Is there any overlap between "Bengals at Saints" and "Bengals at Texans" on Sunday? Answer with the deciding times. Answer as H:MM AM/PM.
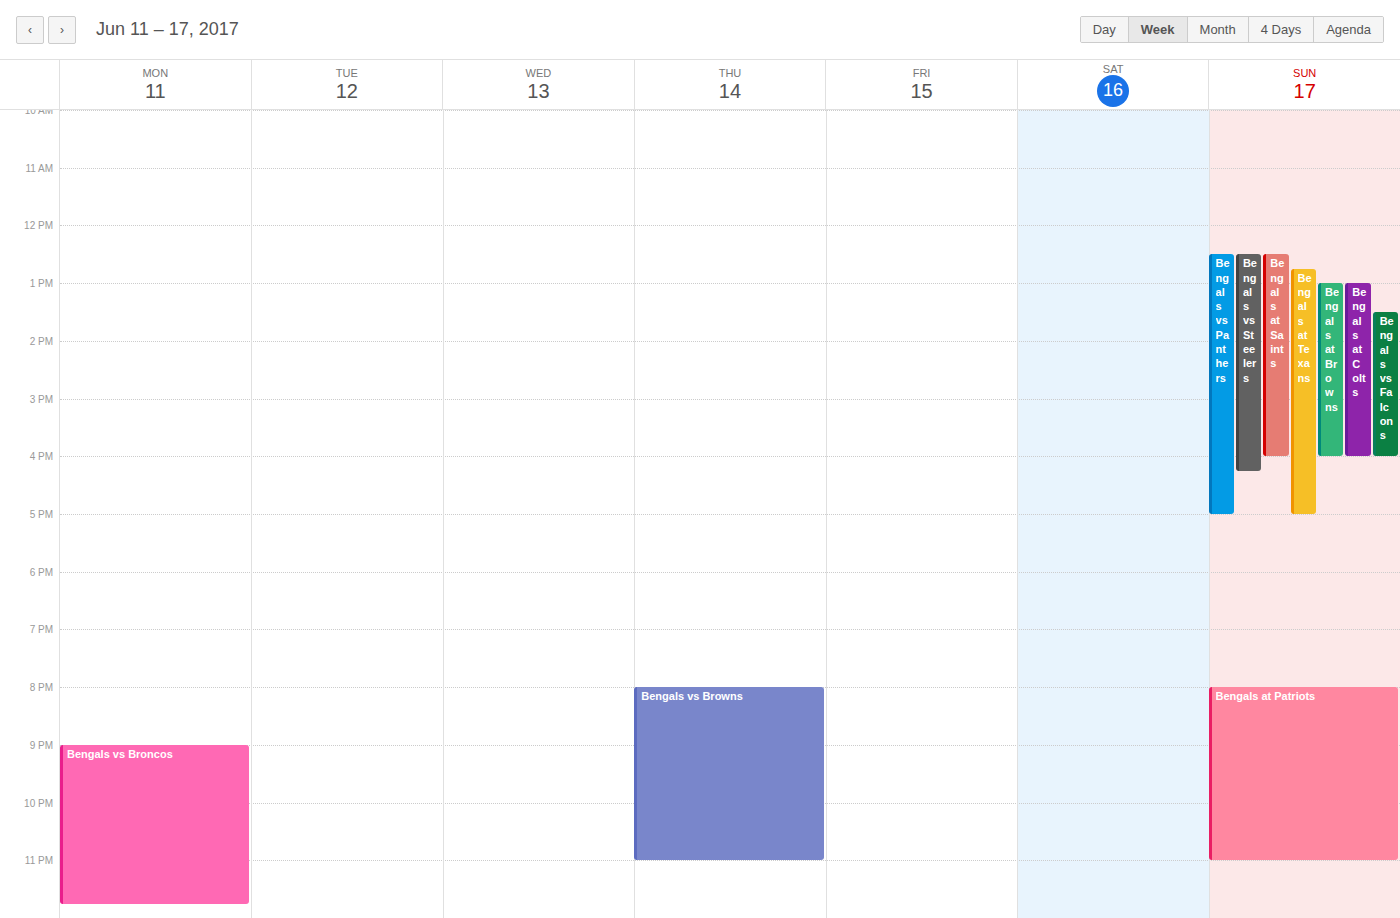
"Bengals at Texans" starts at 12:45 PM, before "Bengals at Saints" ends at 4:00 PM -- they overlap.